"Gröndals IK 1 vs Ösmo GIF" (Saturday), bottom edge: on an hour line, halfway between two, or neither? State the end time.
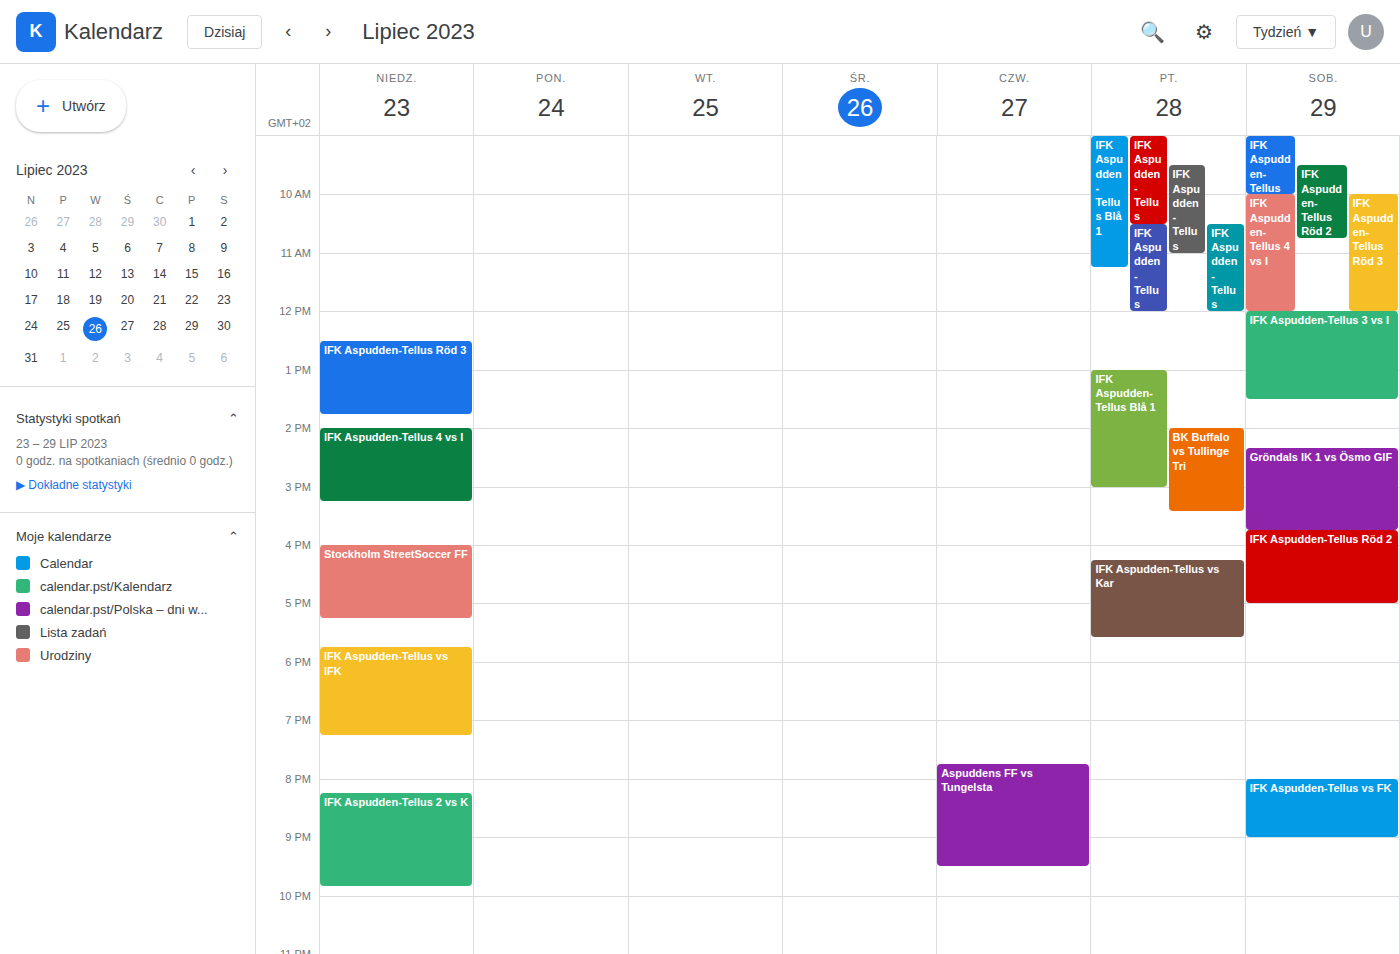
3:45 PM -- neither: three quarters of the way from the 3 PM line to the 4 PM line.